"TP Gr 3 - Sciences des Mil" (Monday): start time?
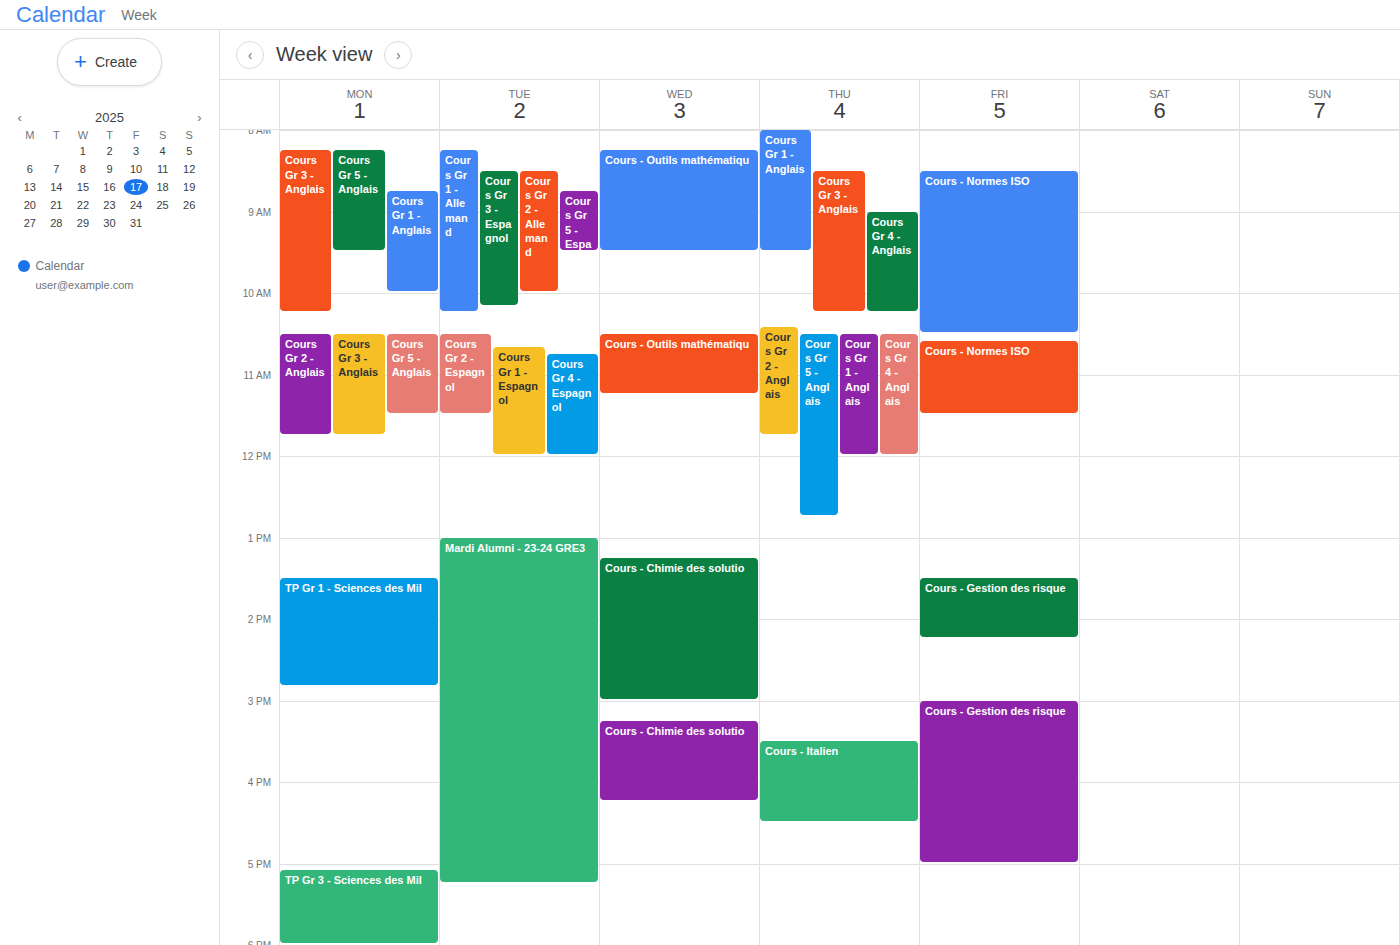
17:05